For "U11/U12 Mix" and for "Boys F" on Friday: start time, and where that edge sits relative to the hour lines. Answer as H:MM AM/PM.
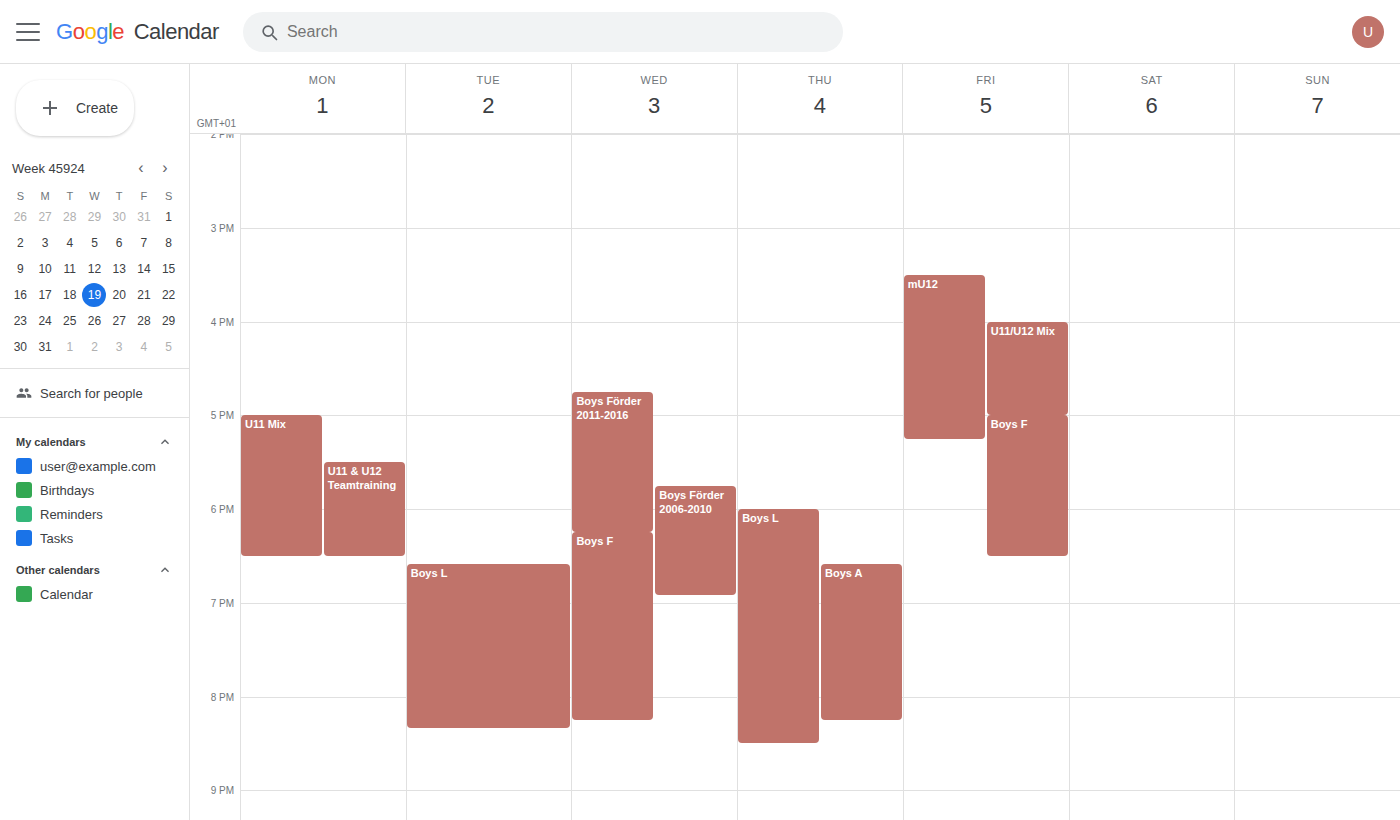
"U11/U12 Mix": 4:00 PM, exactly on the 4 PM line. "Boys F": 5:00 PM, exactly on the 5 PM line.